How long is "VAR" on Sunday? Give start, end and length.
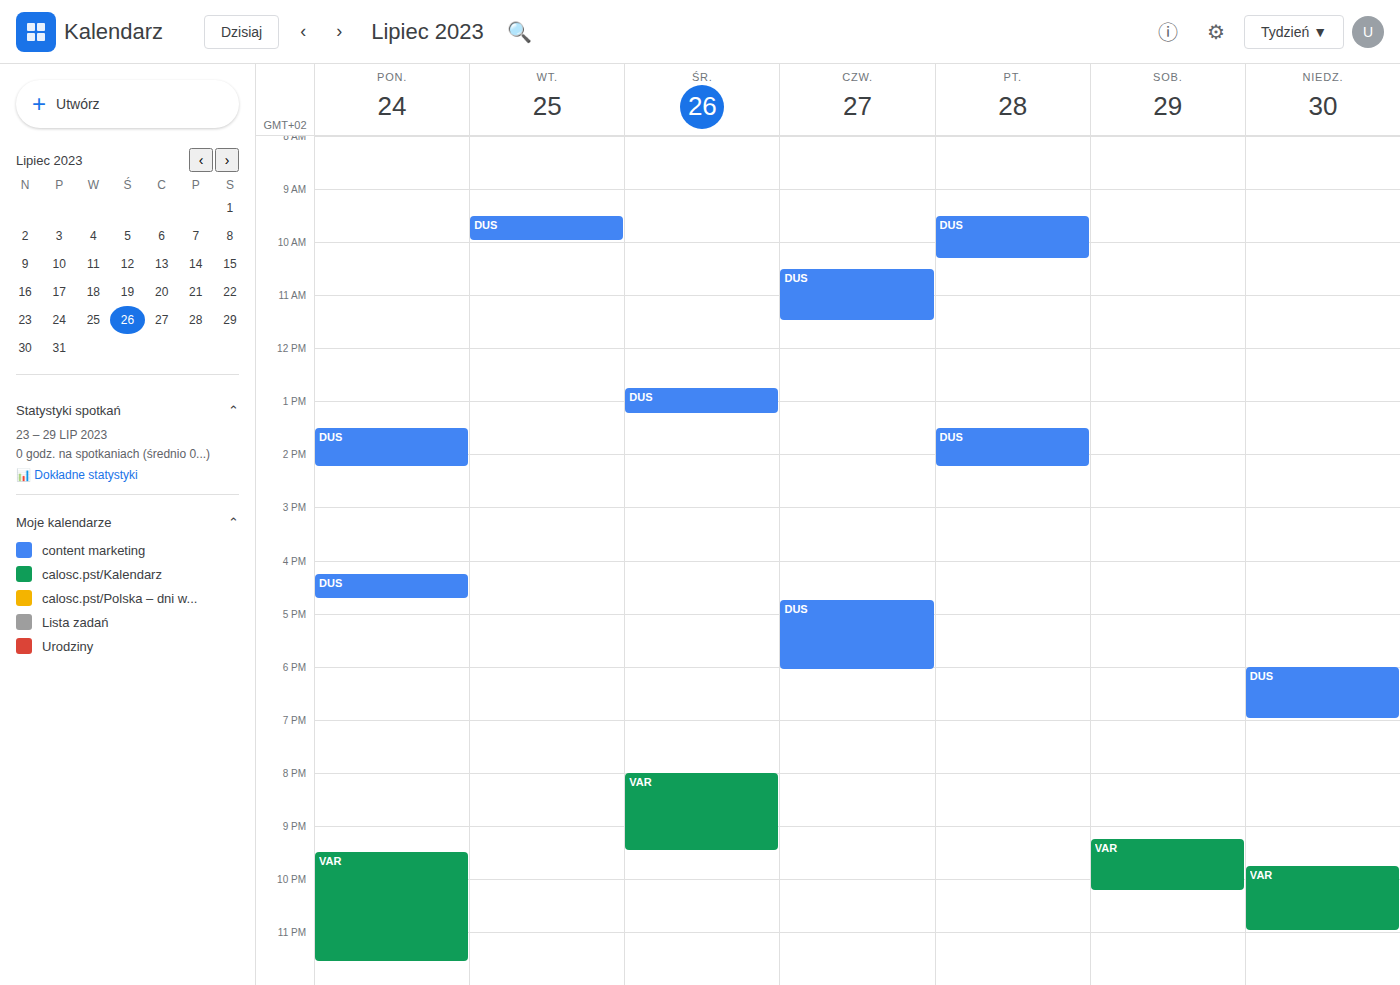
9:45 PM to 11:00 PM, 1 hour 15 minutes